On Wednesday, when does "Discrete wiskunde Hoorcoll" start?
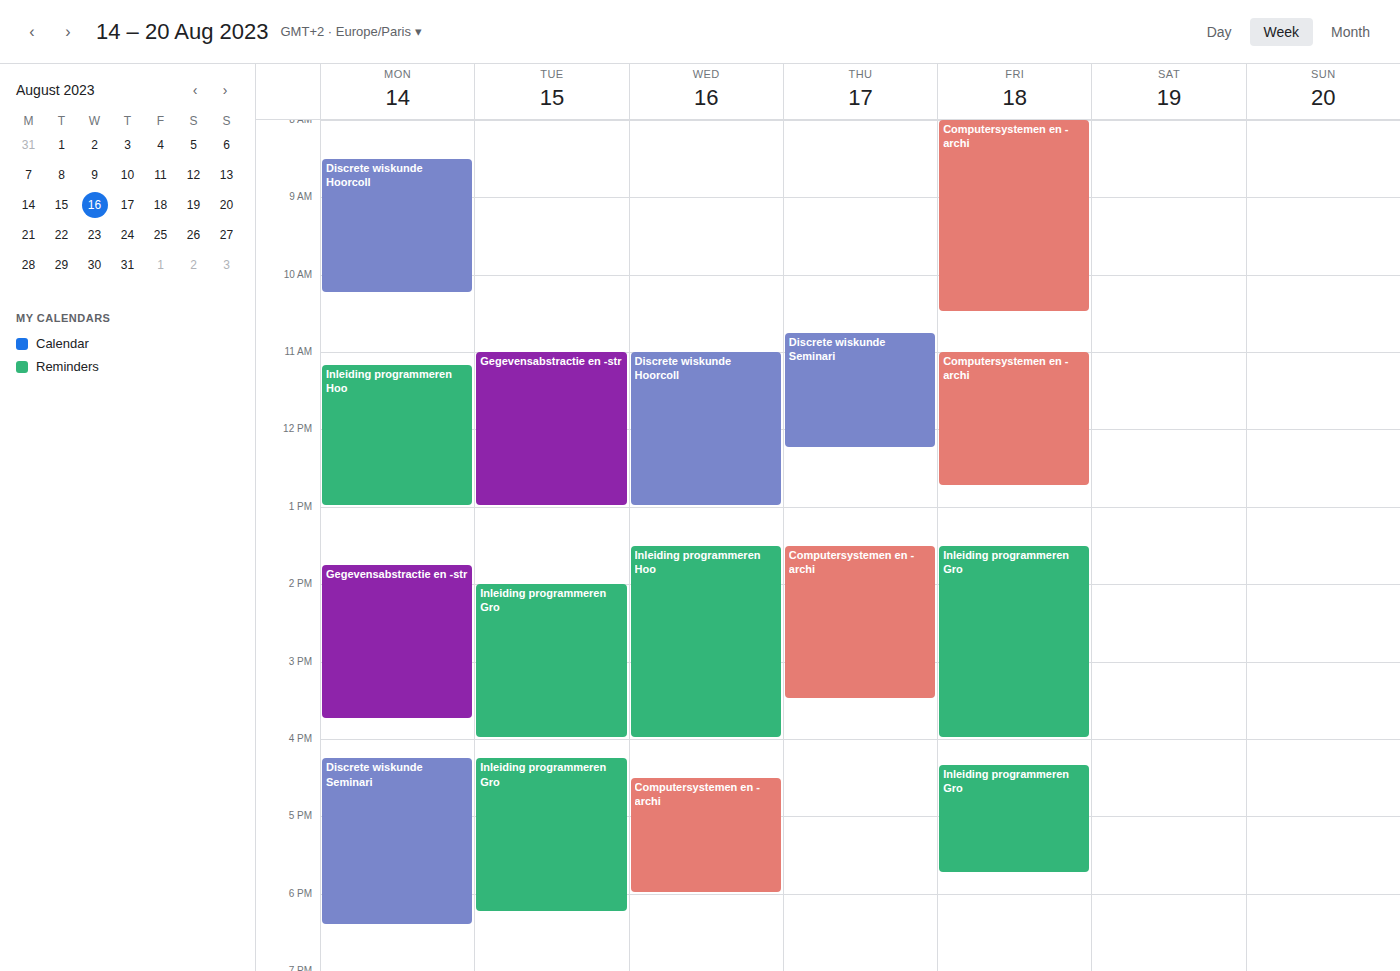
11:00